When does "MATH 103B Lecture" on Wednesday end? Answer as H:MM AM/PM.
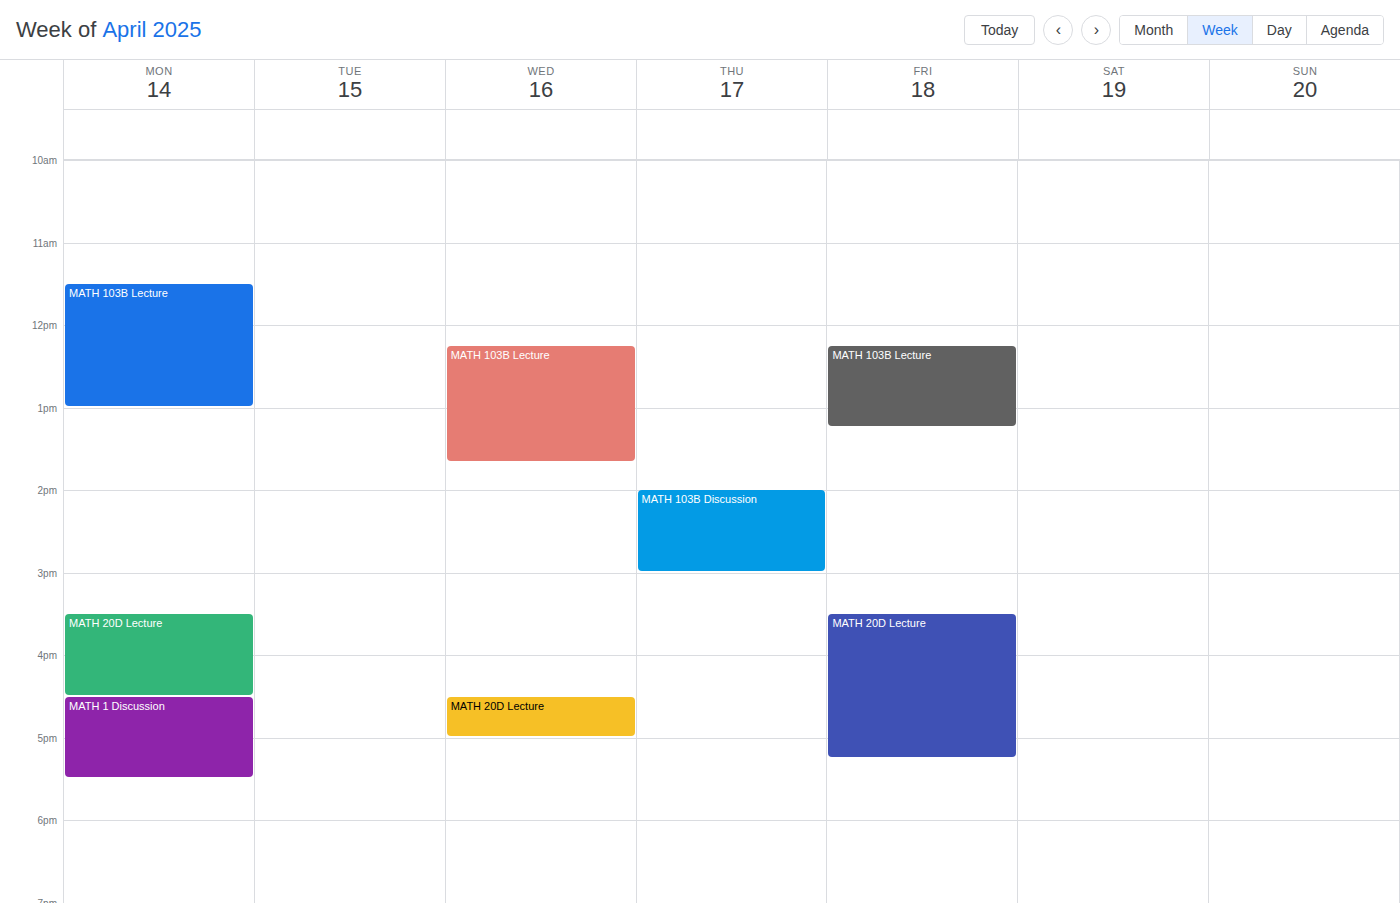
1:40 PM